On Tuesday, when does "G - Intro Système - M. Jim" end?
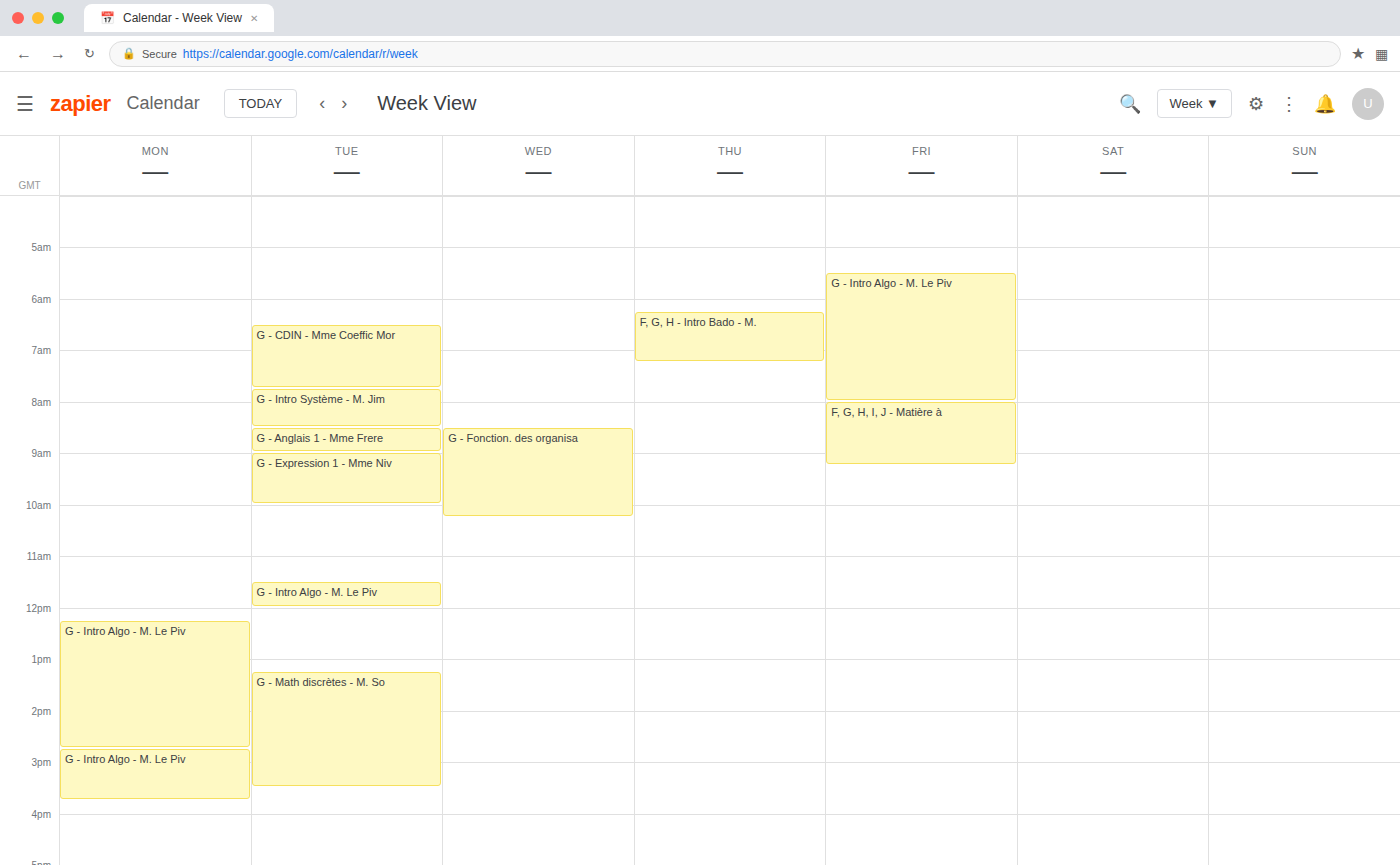
8:30 AM